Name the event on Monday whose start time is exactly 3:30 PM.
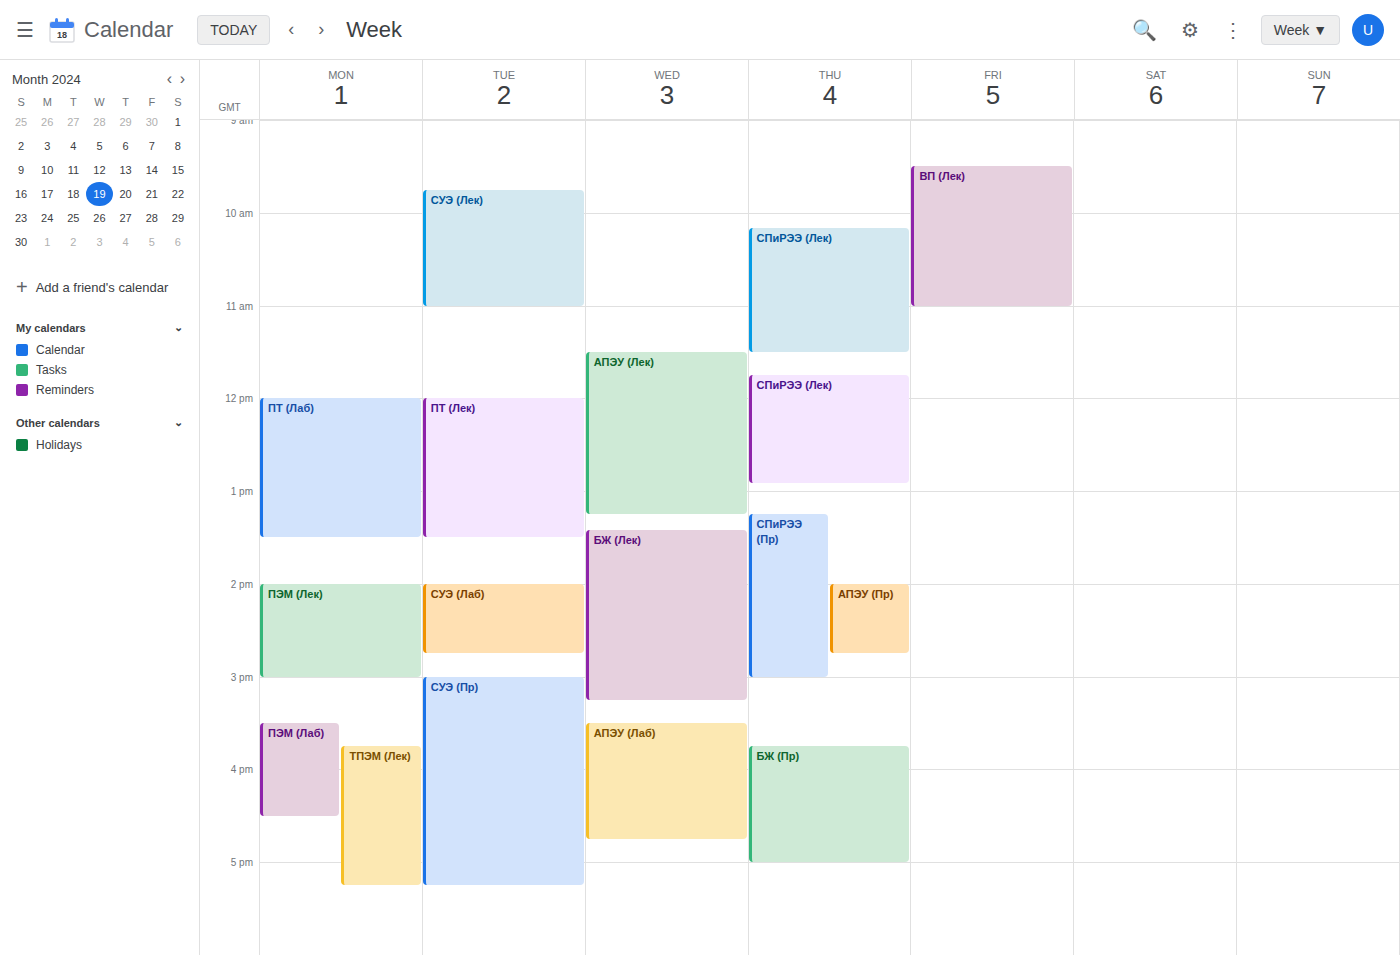
"ПЭМ (Лаб)"